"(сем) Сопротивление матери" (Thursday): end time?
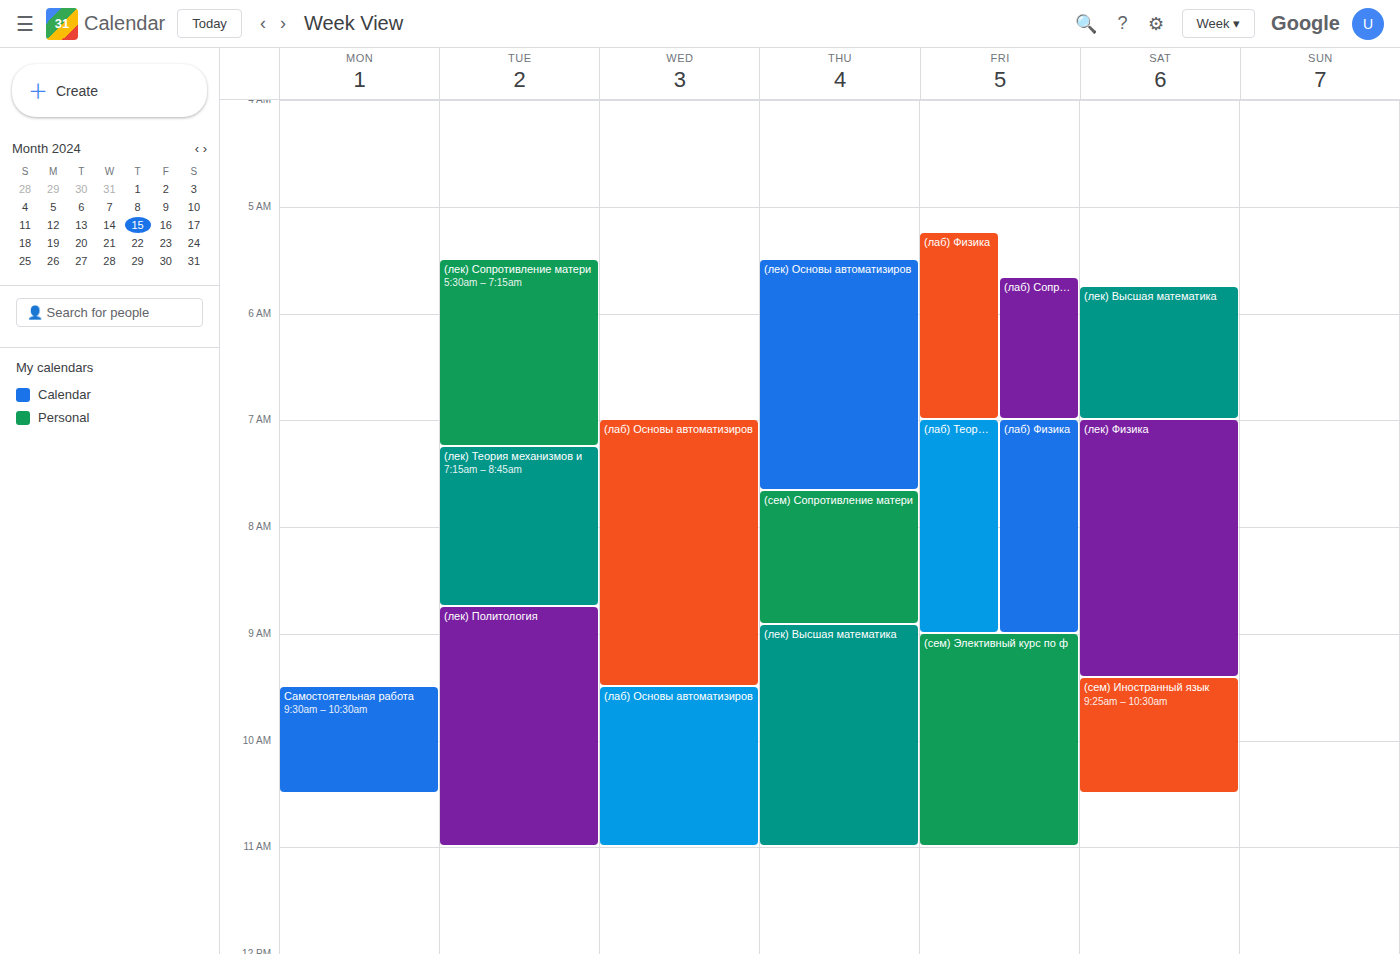
08:55